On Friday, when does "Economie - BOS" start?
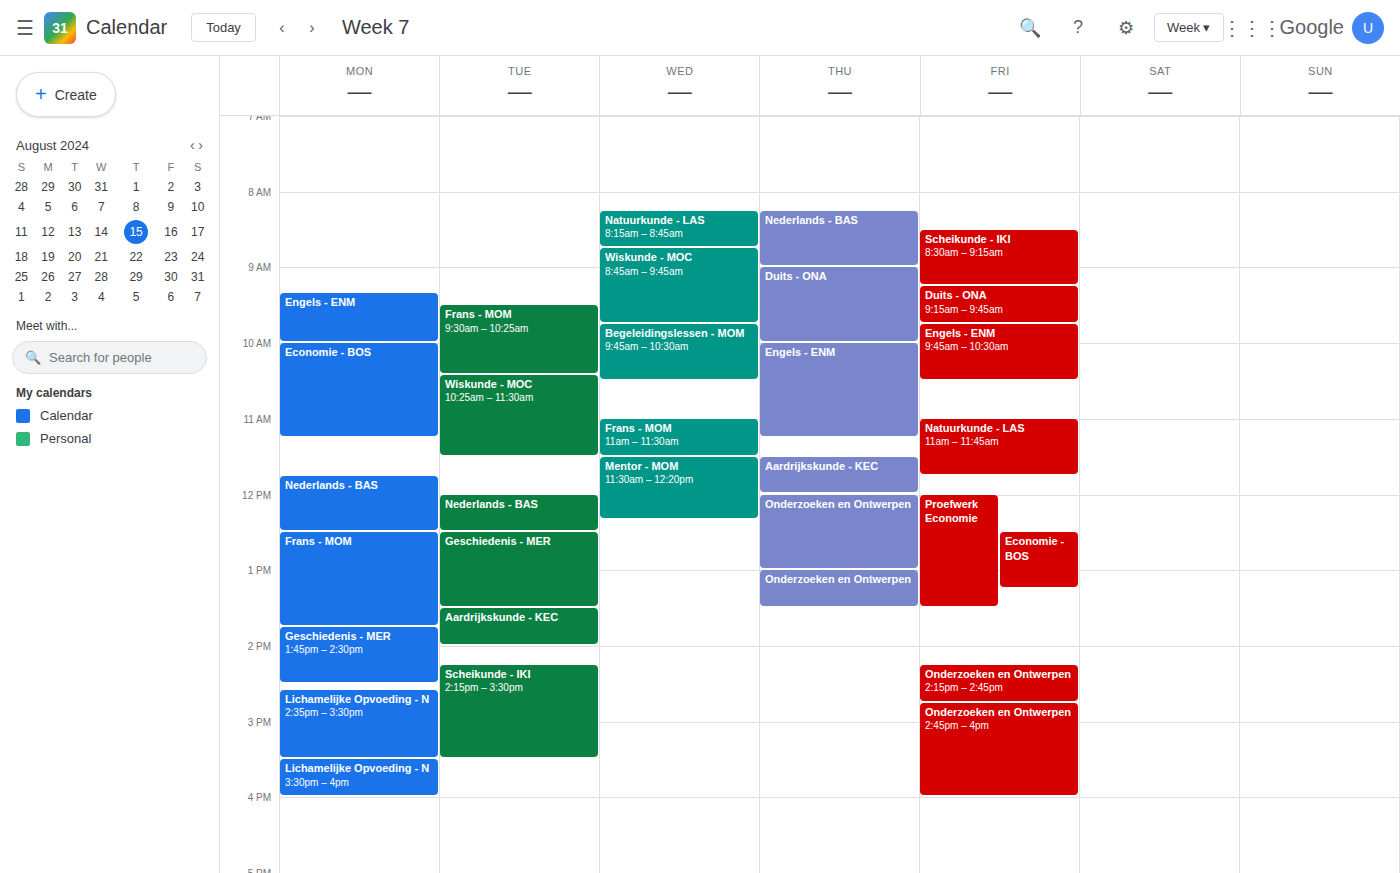
12:30